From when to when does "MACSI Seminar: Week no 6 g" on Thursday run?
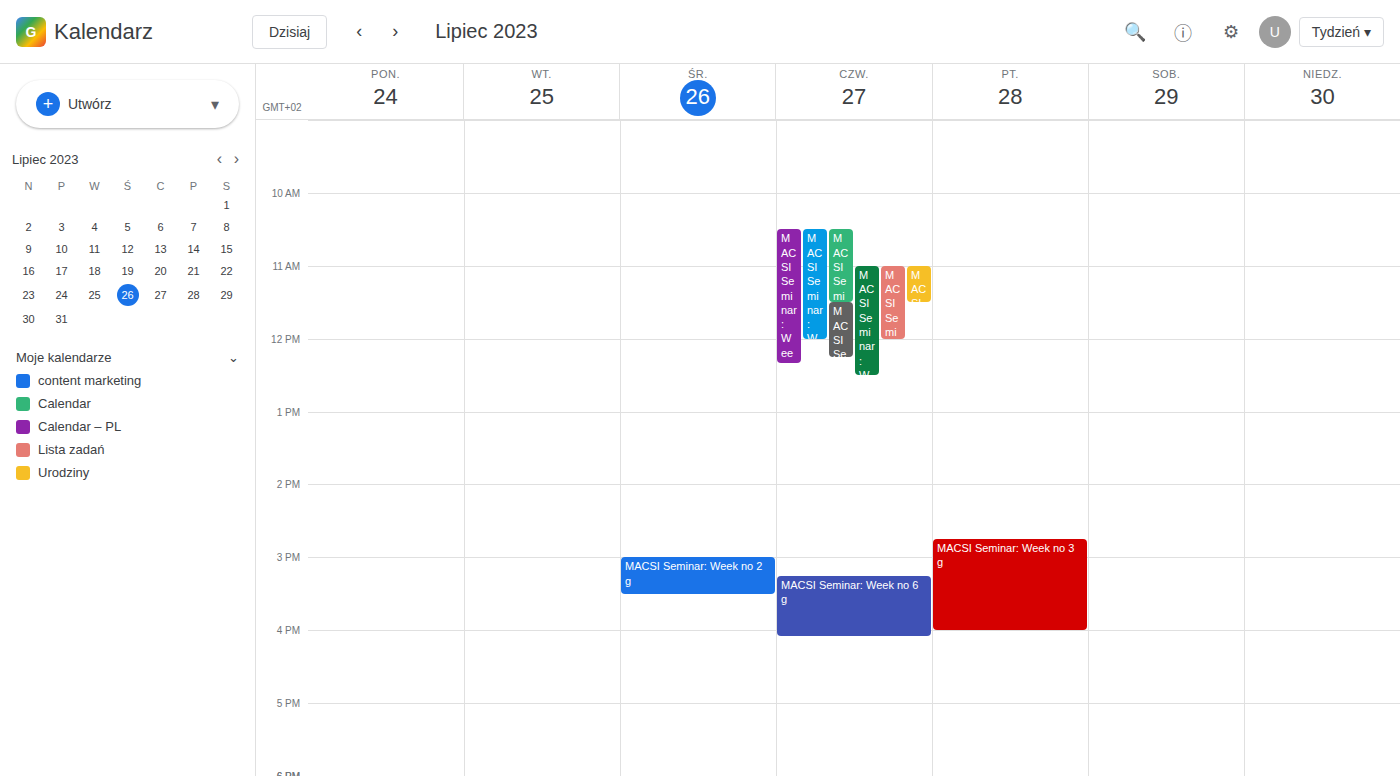
15:15 to 16:05